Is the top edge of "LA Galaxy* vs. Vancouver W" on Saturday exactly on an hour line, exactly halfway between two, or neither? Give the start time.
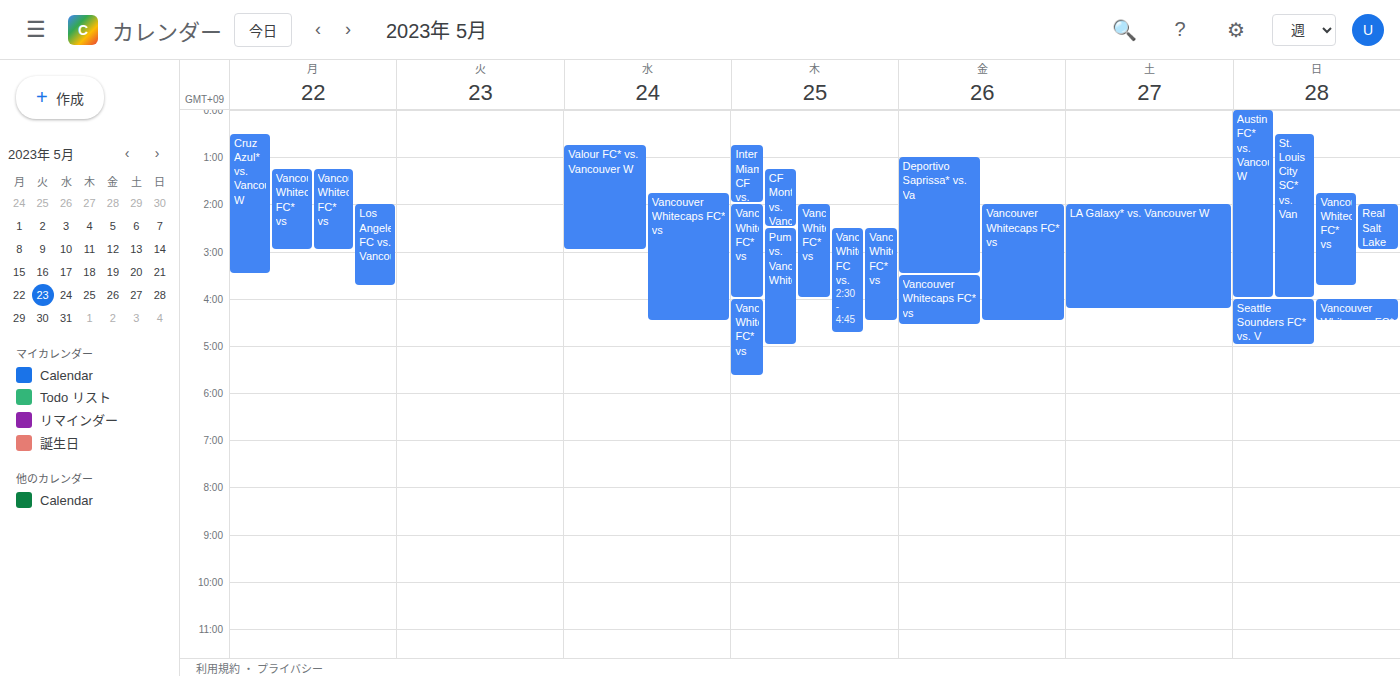
2:00 AM -- exactly on the 2 AM line.